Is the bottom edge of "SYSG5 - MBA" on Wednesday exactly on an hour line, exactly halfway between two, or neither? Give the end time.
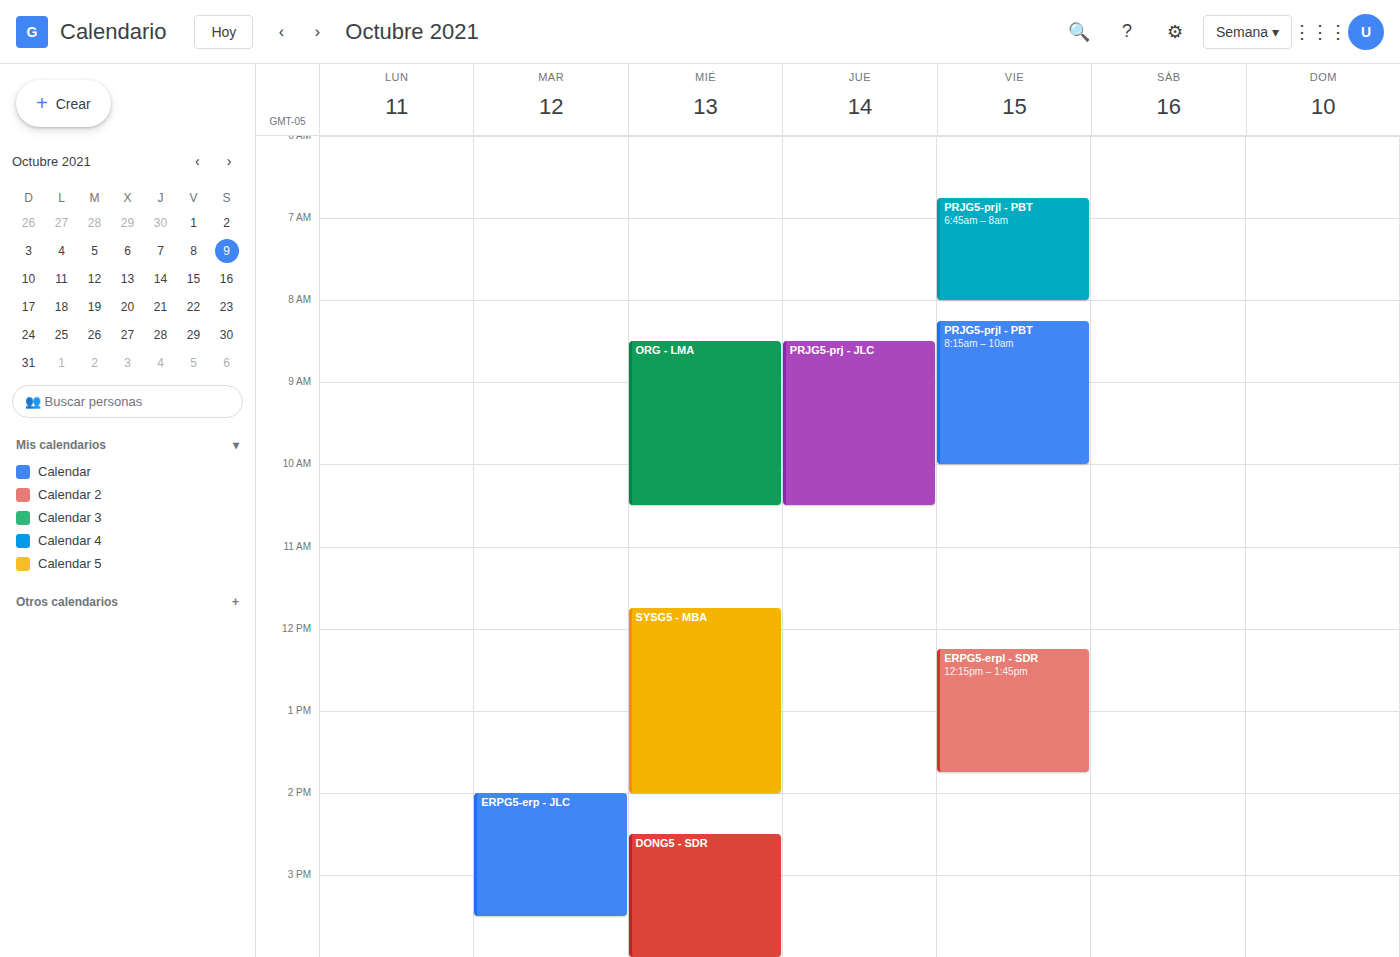
2:00 PM -- exactly on the 2 PM line.